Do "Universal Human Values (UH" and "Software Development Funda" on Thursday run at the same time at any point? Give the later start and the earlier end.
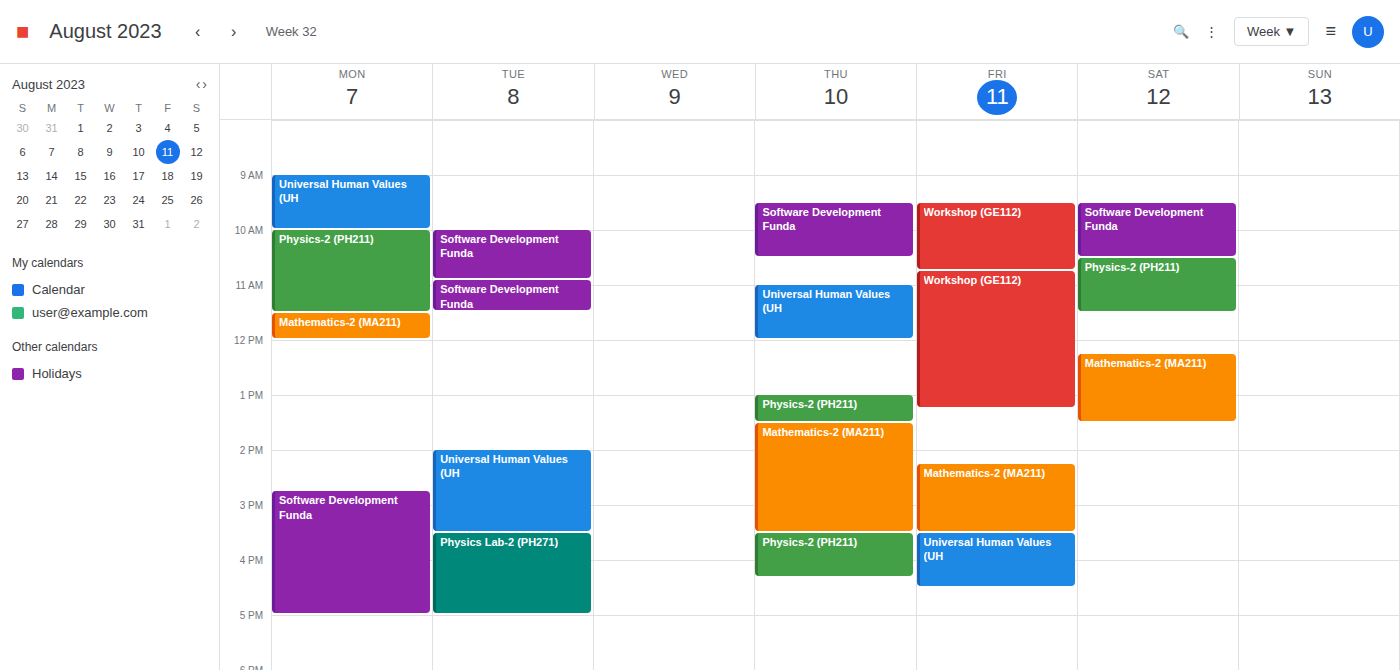
"Software Development Funda" ends at 10:30 AM and "Universal Human Values (UH" starts at 11:00 AM -- no overlap.